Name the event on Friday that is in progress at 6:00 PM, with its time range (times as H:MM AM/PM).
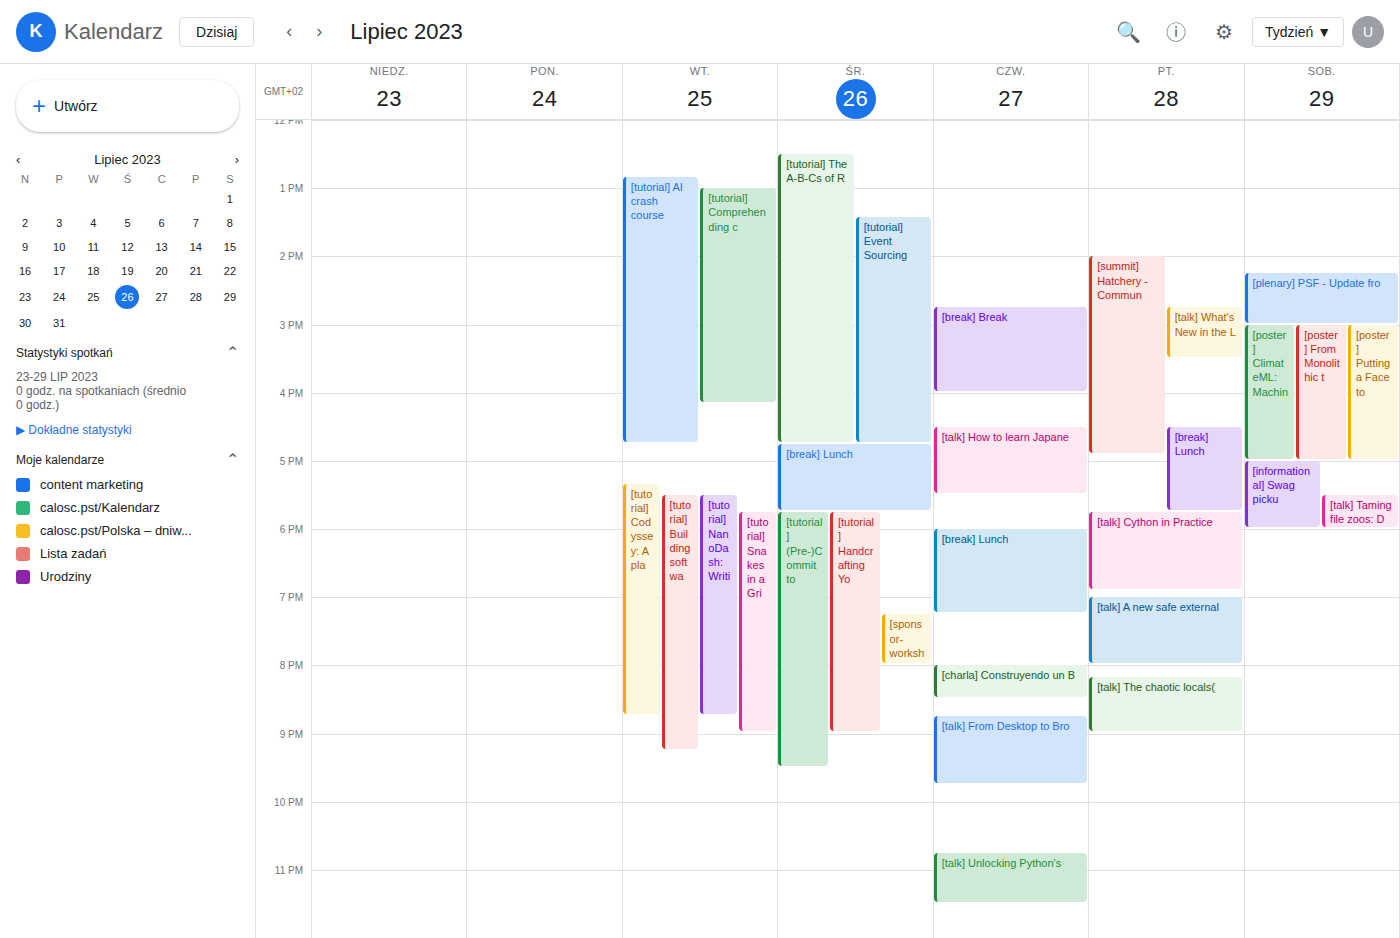
"[talk] Cython in Practice", 5:45 PM to 6:55 PM